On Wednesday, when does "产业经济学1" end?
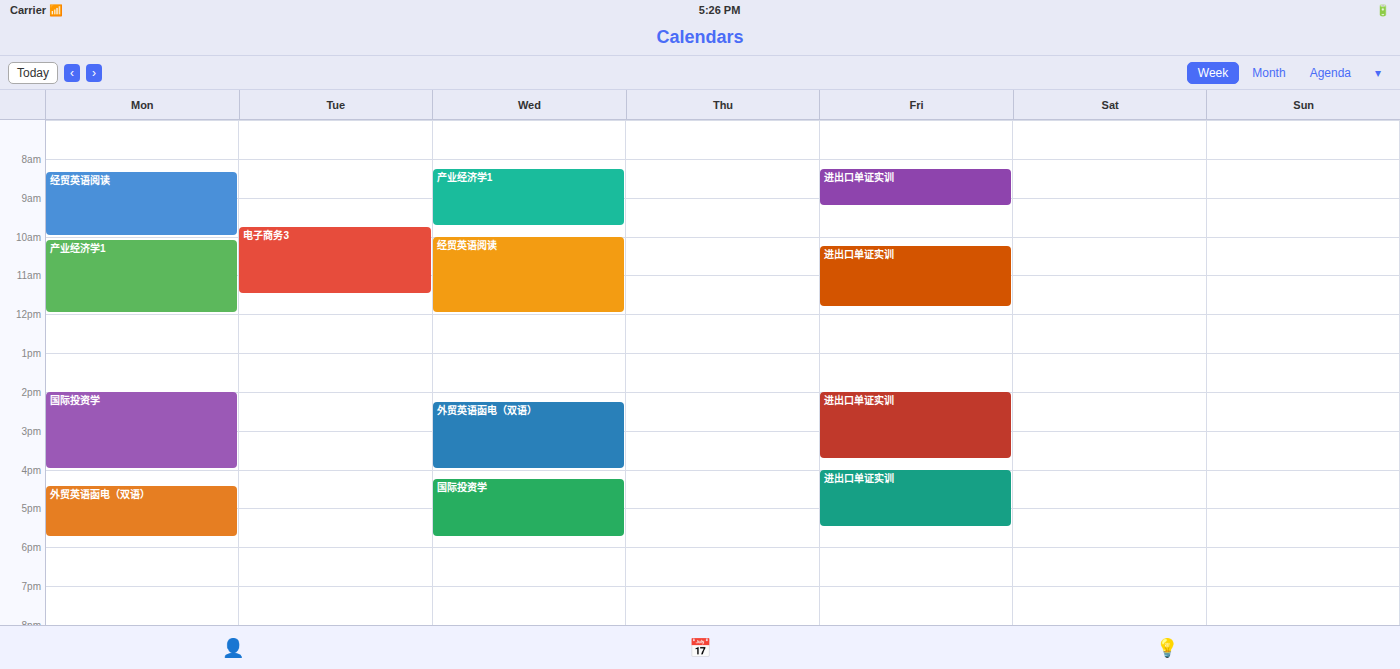
9:45 AM